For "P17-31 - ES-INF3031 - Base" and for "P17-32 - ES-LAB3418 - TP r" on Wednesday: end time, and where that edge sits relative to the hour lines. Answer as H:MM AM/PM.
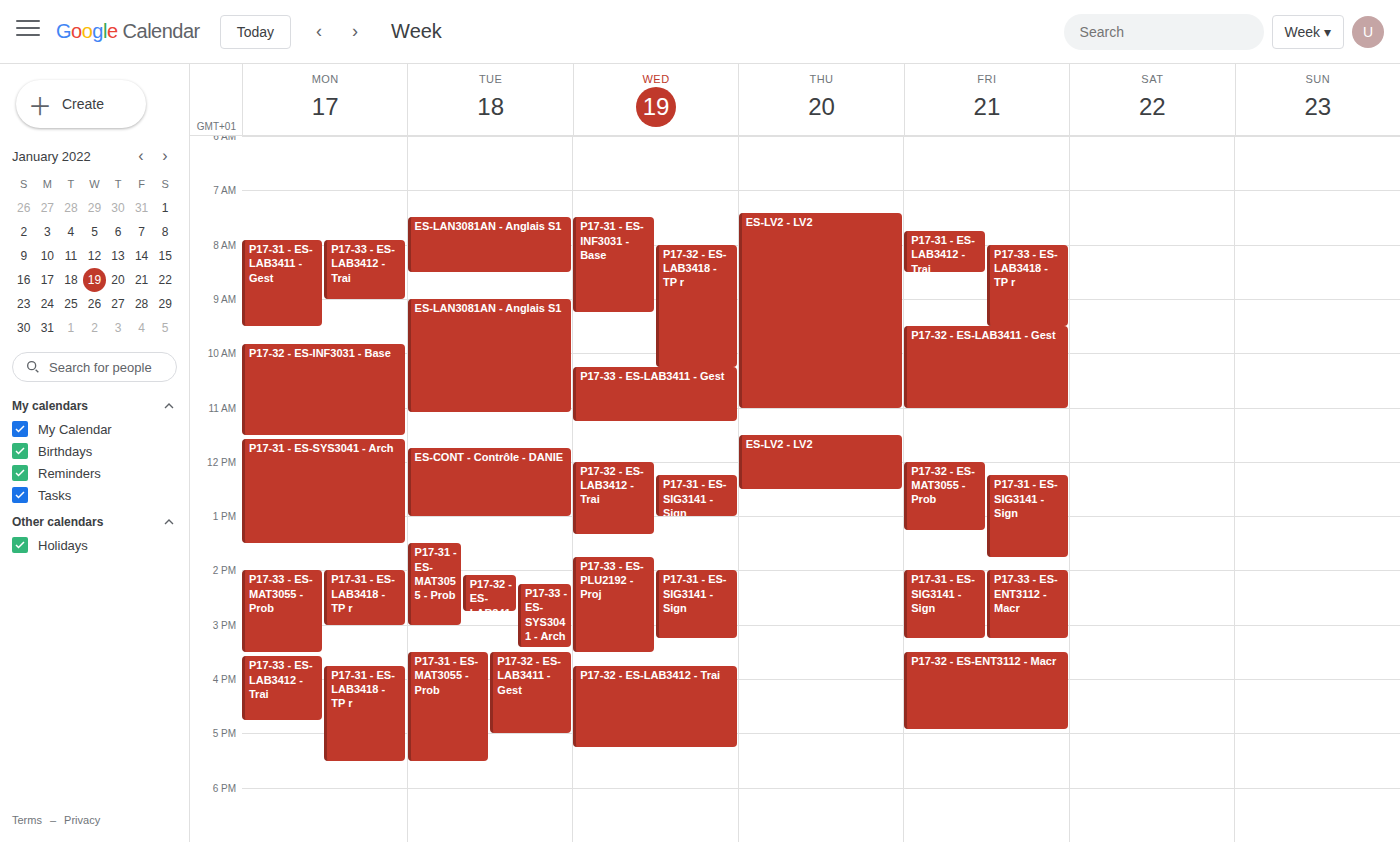
"P17-31 - ES-INF3031 - Base": 9:15 AM, neither: a quarter of the way from the 9 AM line to the 10 AM line. "P17-32 - ES-LAB3418 - TP r": 10:15 AM, neither: a quarter of the way from the 10 AM line to the 11 AM line.